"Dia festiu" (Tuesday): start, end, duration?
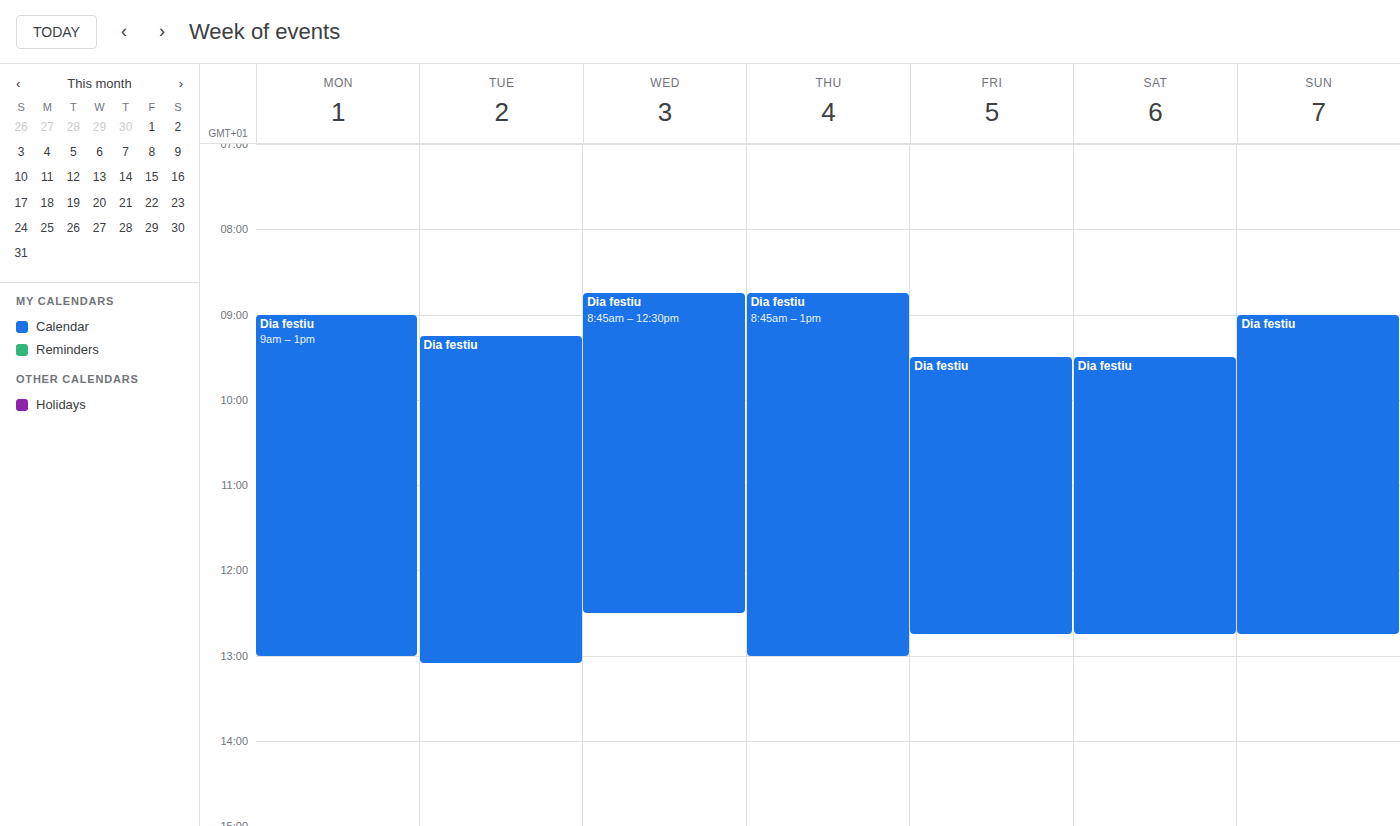
9:15 AM to 1:05 PM, 3 hours 50 minutes